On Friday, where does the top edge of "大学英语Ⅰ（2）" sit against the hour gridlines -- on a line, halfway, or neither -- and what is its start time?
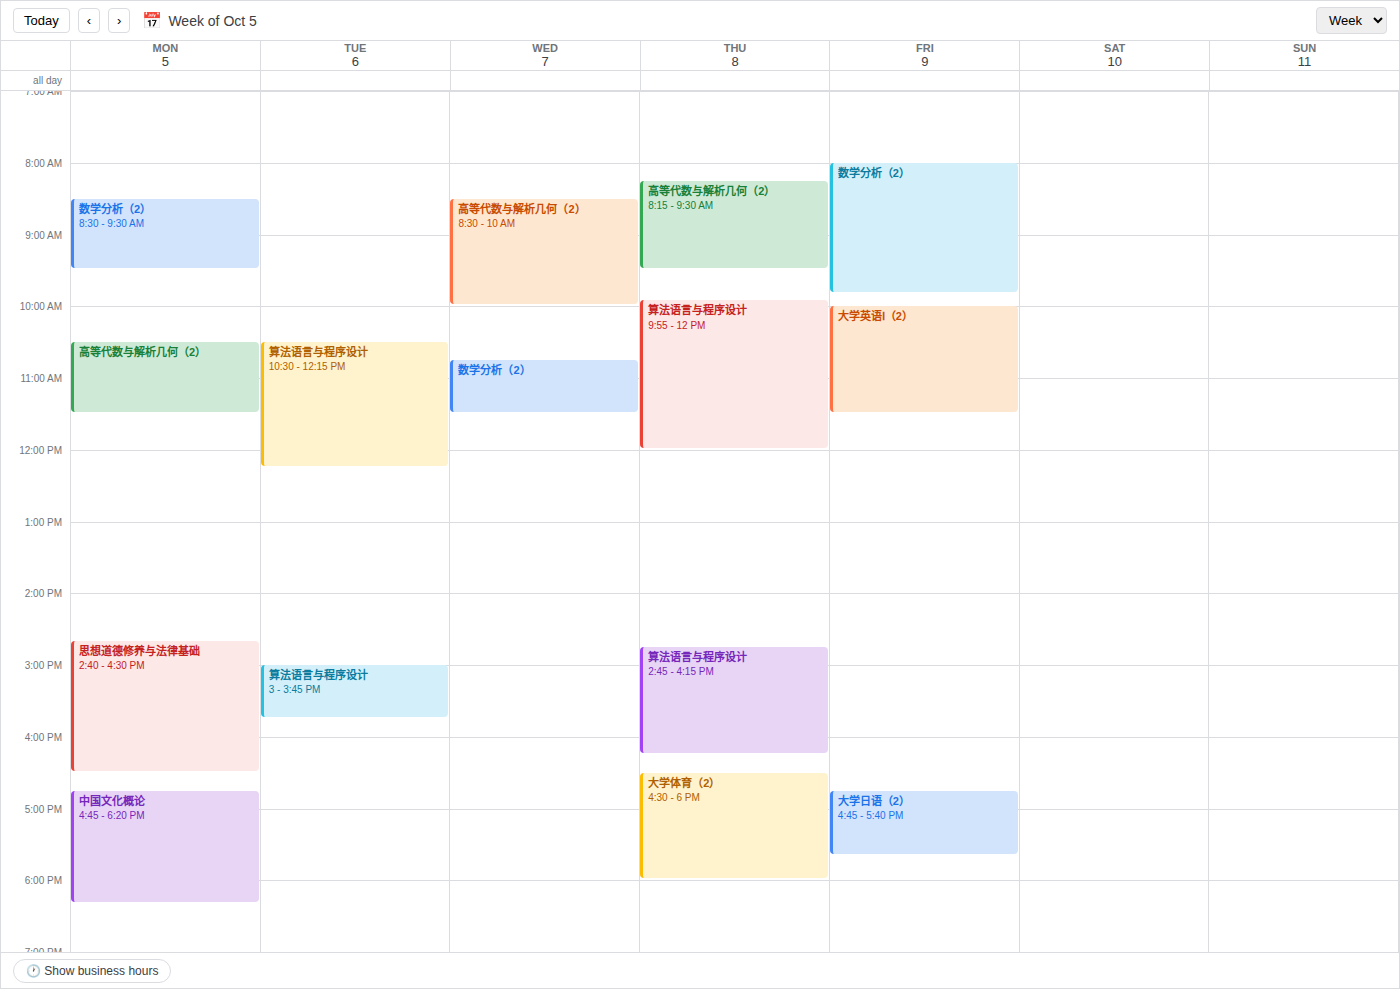
10:00 AM -- exactly on the 10 AM line.